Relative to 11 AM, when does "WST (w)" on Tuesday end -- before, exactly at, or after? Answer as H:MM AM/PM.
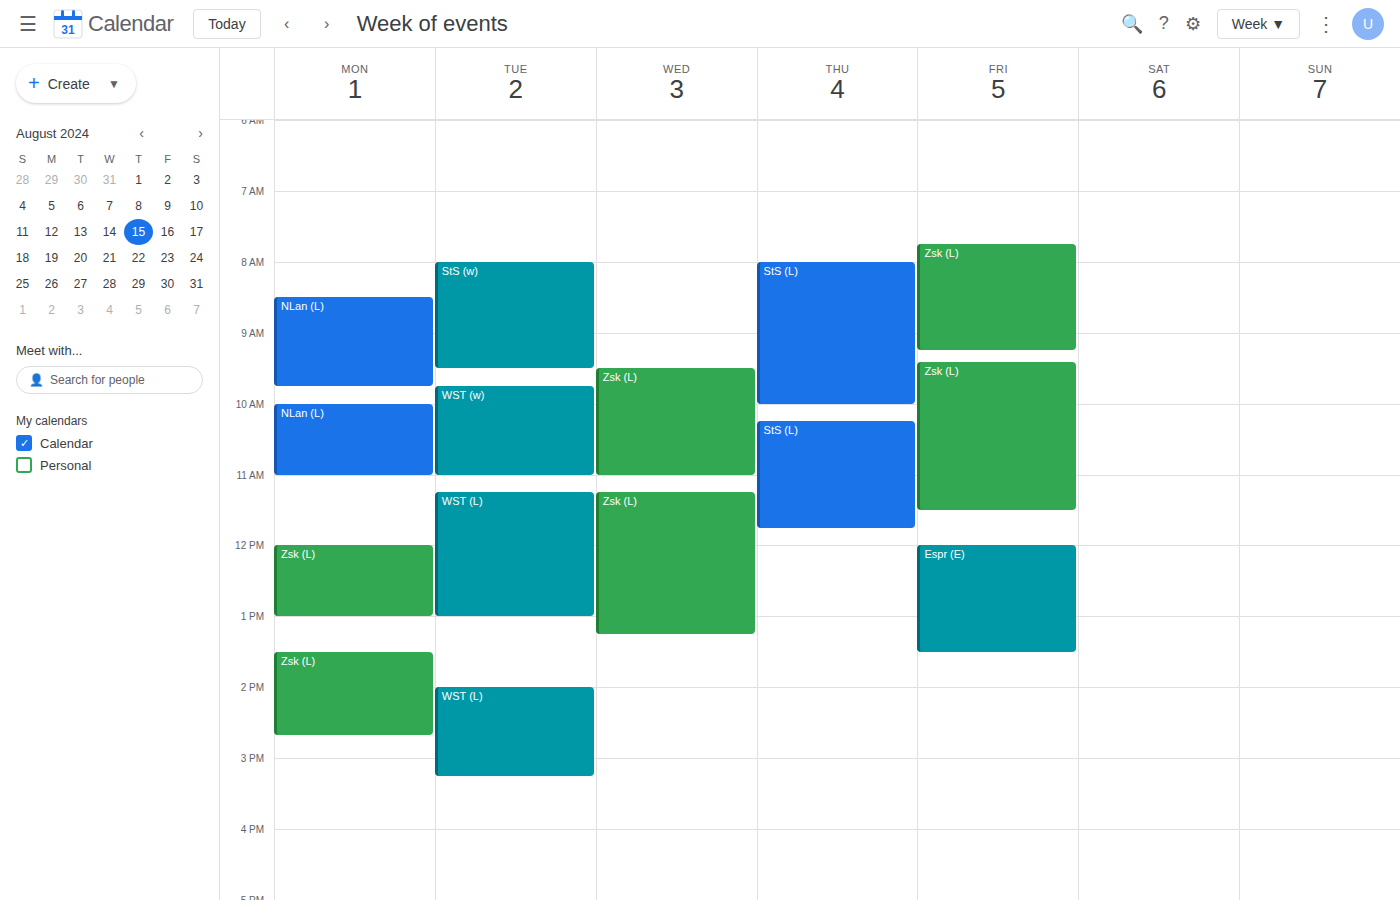
11:00 AM -- exactly at 11 AM, on the 11 AM line.